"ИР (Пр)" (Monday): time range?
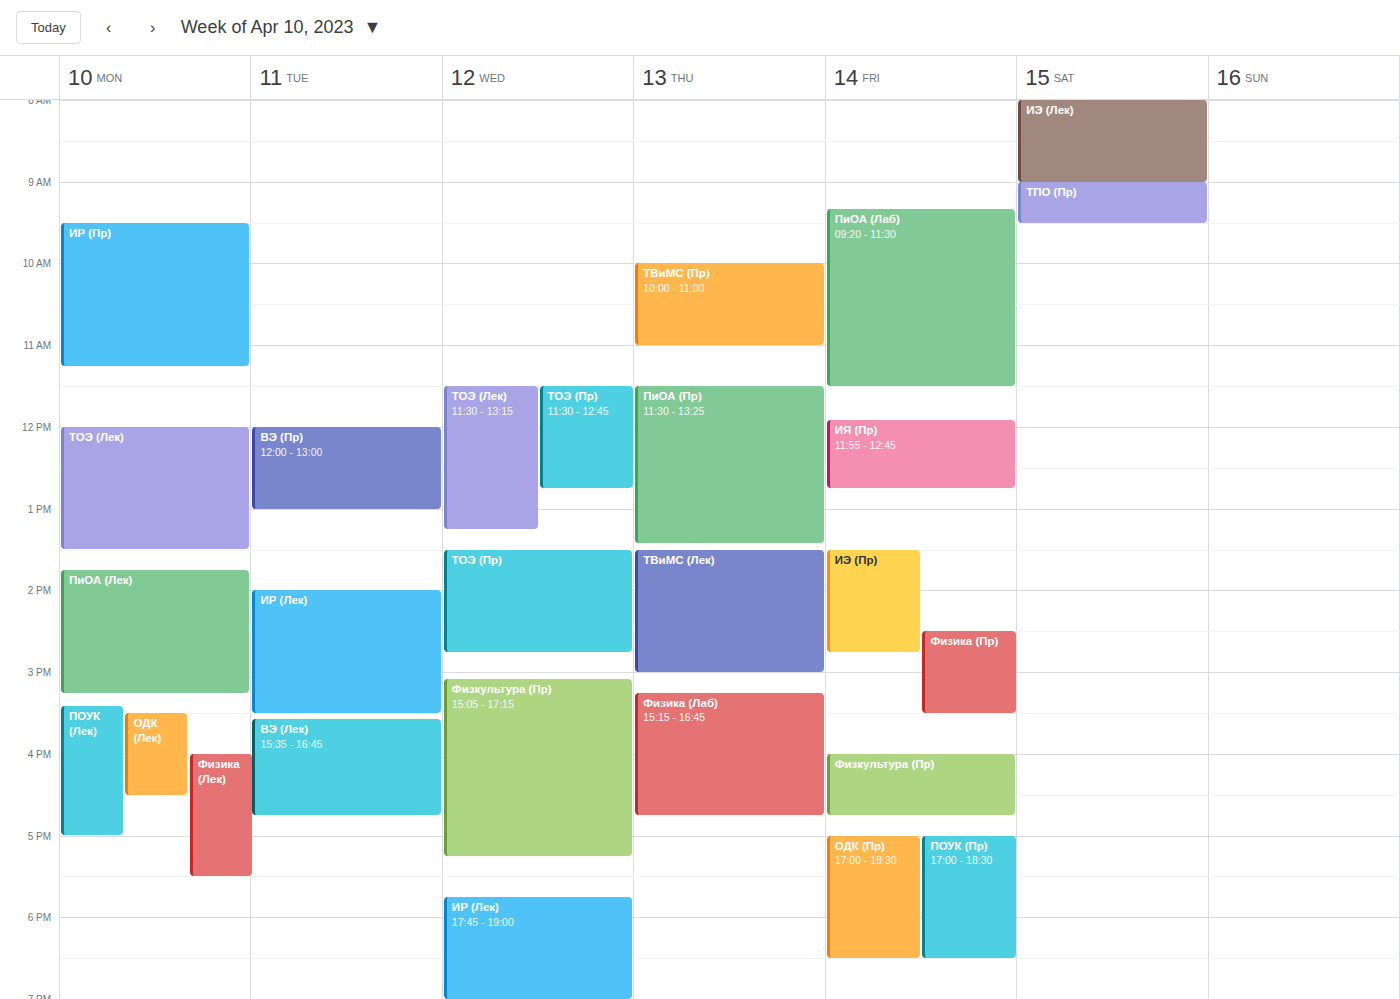
9:30 AM to 11:15 AM